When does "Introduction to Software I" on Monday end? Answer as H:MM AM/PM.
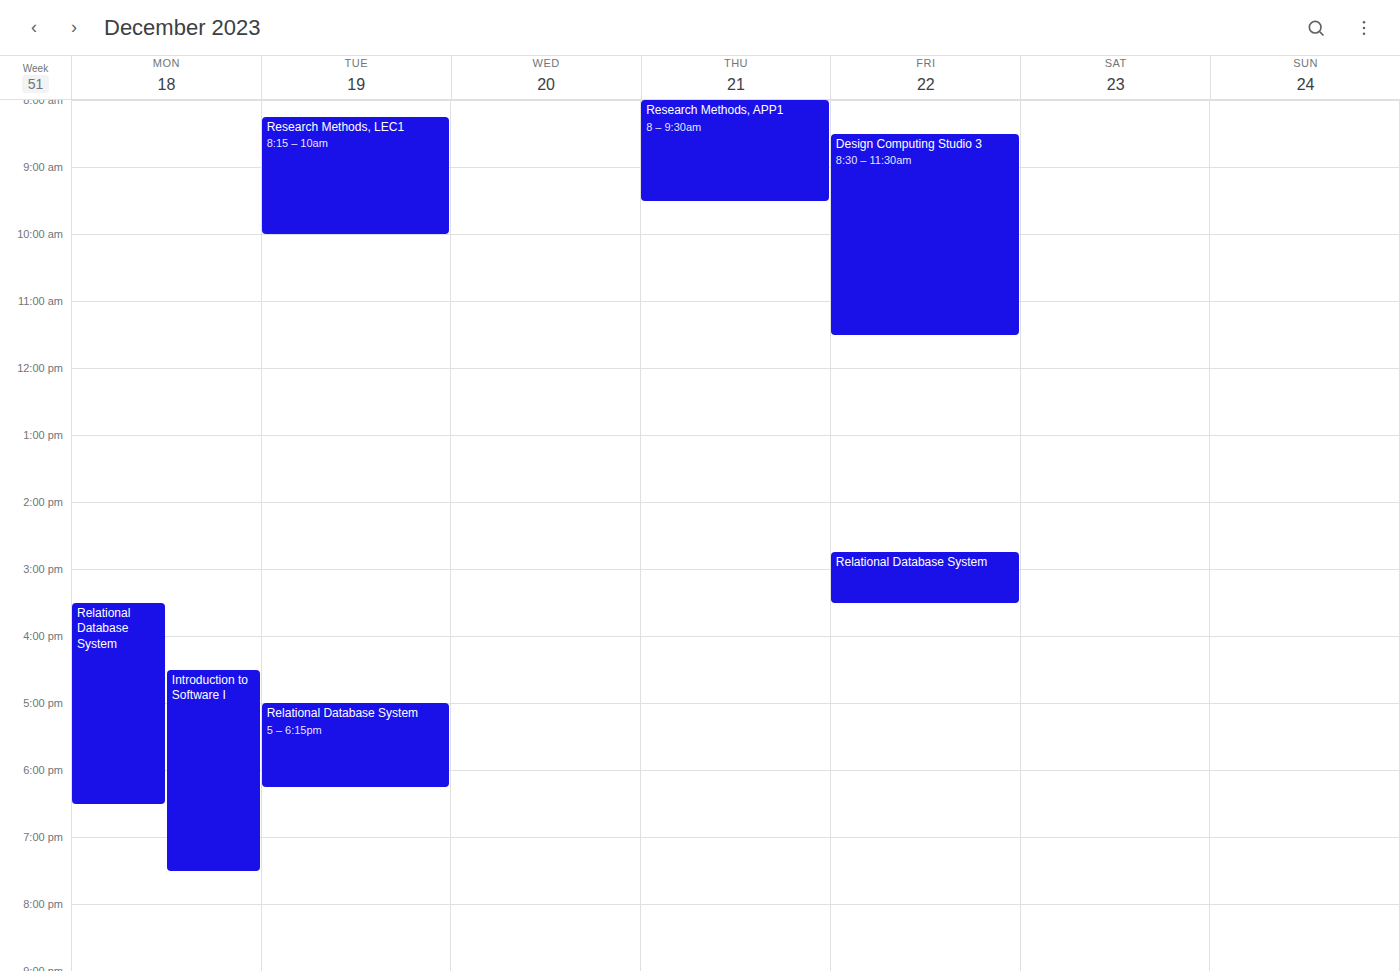
7:30 PM